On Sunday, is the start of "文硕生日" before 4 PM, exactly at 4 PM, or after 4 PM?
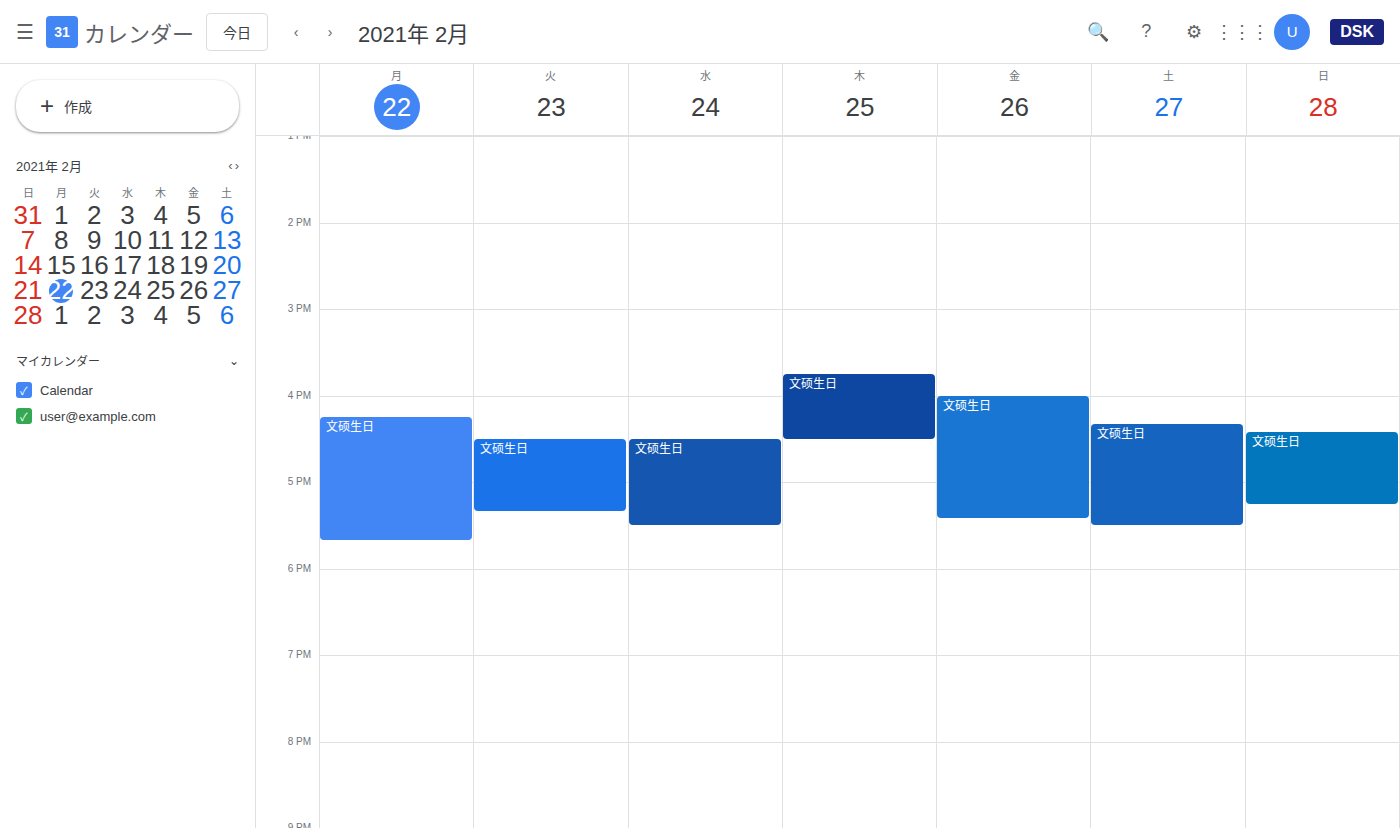
4:25 PM -- after 4 PM, 25 minutes below the 4 PM line.